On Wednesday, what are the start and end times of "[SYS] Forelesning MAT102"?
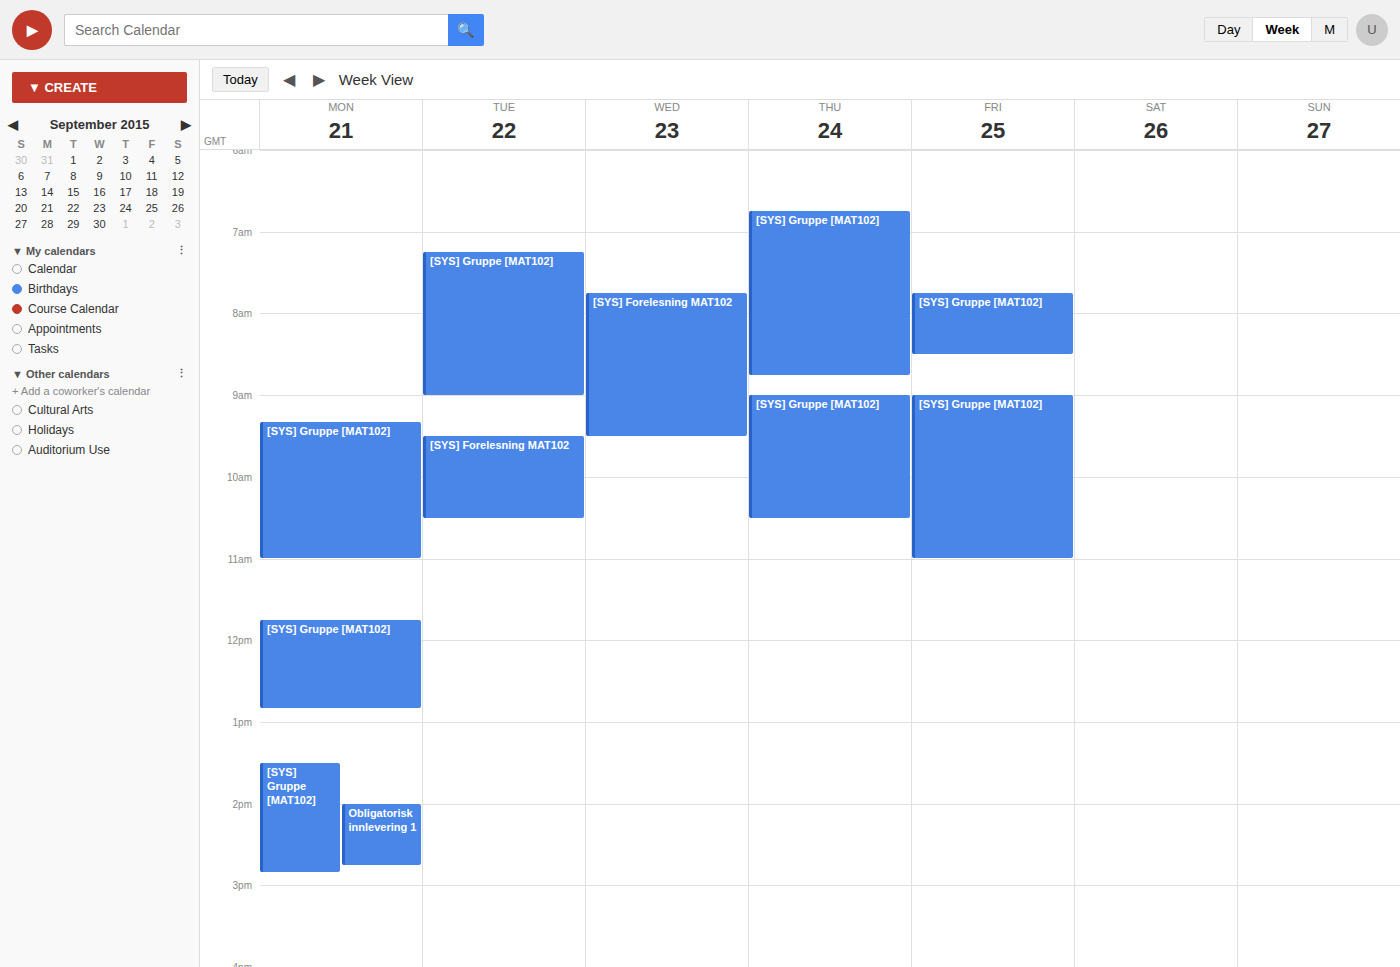
7:45 AM to 9:30 AM